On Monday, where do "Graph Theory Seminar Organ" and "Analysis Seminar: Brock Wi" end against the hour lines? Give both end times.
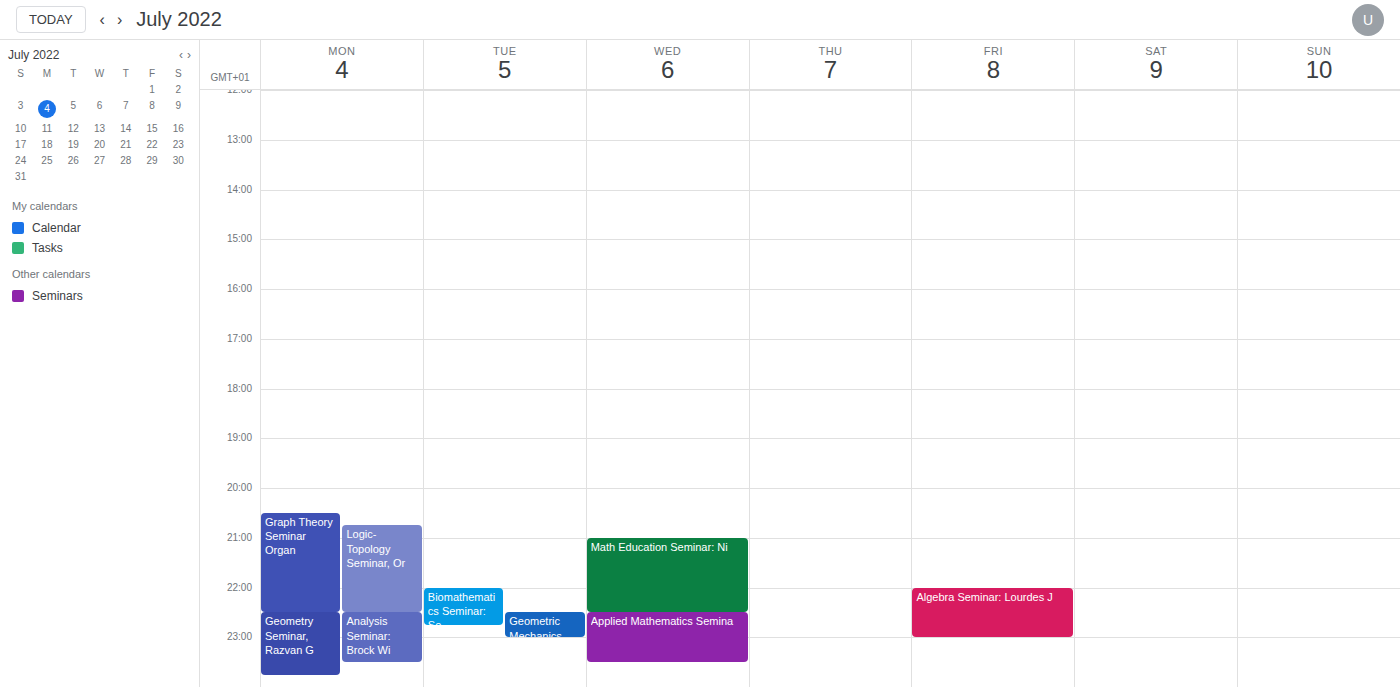
"Graph Theory Seminar Organ": 10:30 PM, halfway between the 10 PM and 11 PM lines. "Analysis Seminar: Brock Wi": 11:30 PM, halfway between the 11 PM and 12 AM lines.